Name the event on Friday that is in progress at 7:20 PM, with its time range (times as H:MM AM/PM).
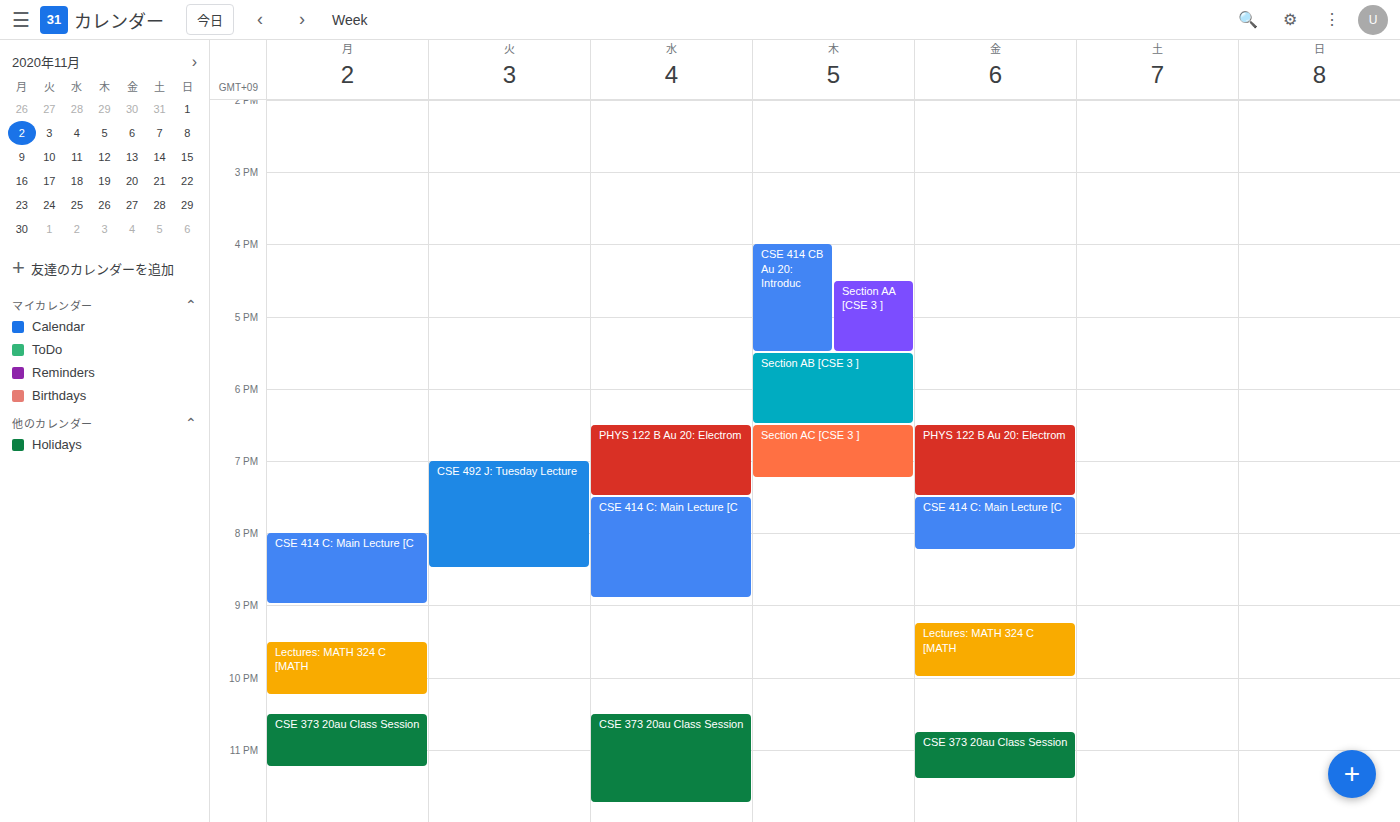
"PHYS 122 B Au 20: Electrom", 6:30 PM to 7:30 PM